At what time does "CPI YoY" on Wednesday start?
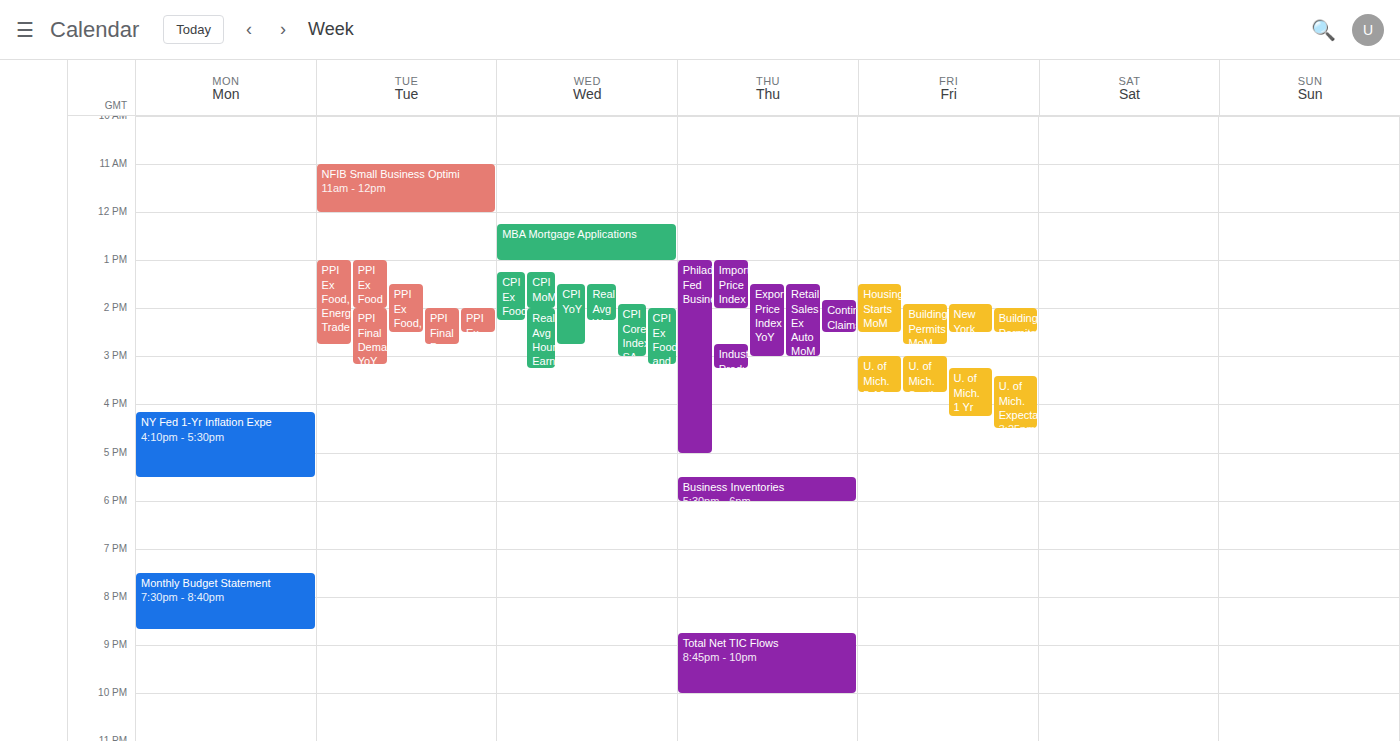
1:30 PM